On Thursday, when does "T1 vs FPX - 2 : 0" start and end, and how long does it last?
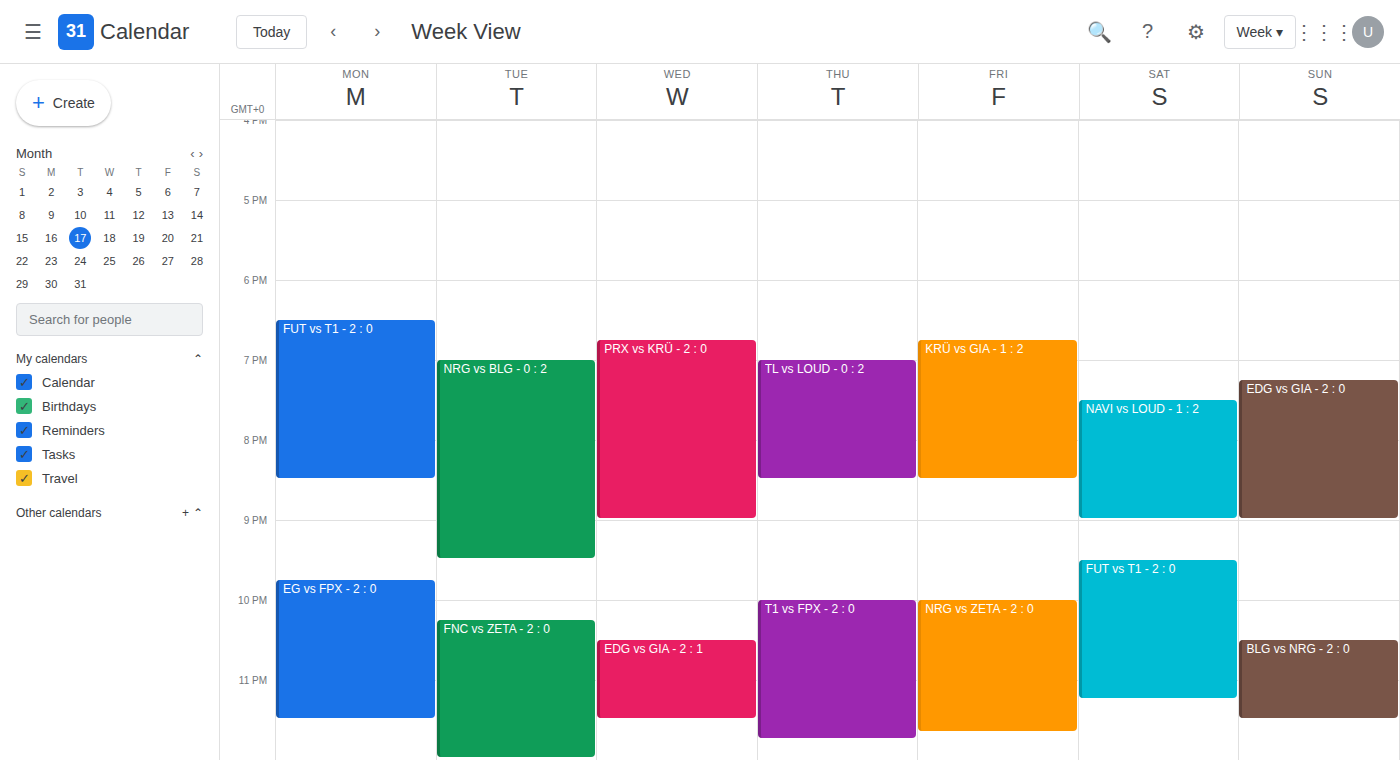
10:00 PM to 11:45 PM, 1 hour 45 minutes